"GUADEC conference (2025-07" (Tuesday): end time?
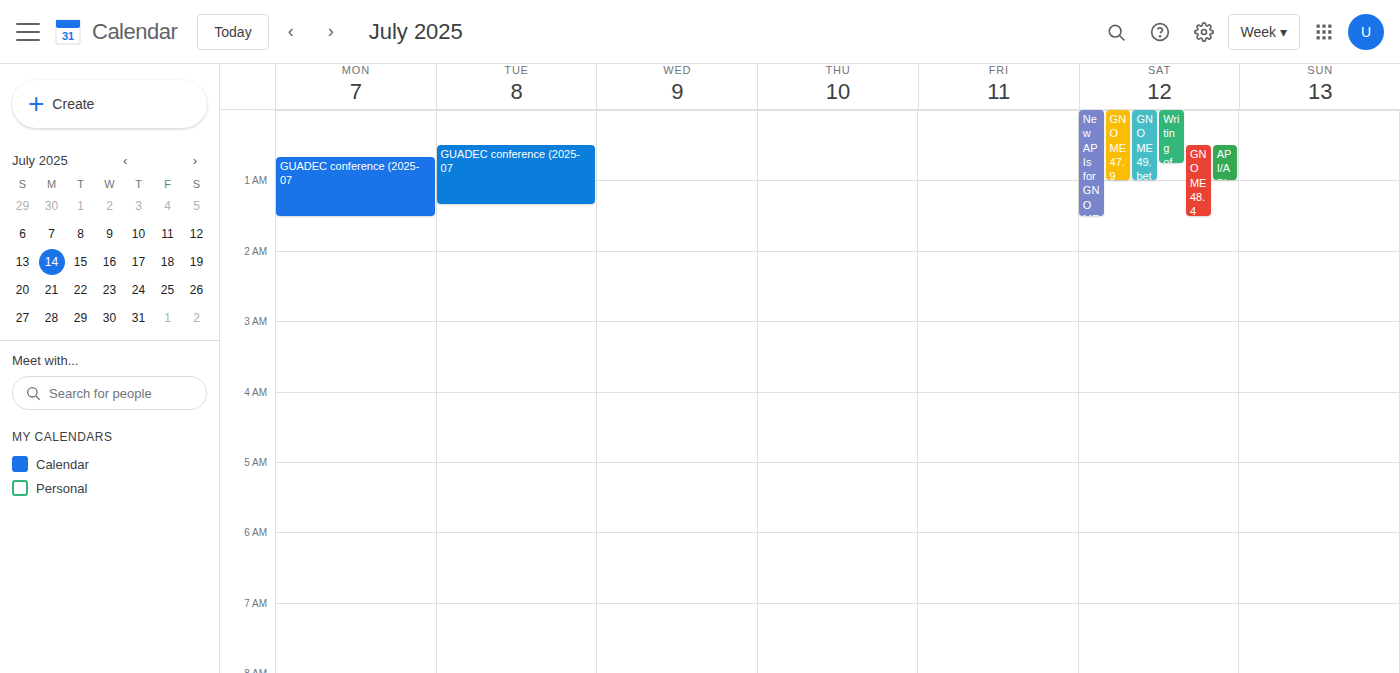
1:20 AM